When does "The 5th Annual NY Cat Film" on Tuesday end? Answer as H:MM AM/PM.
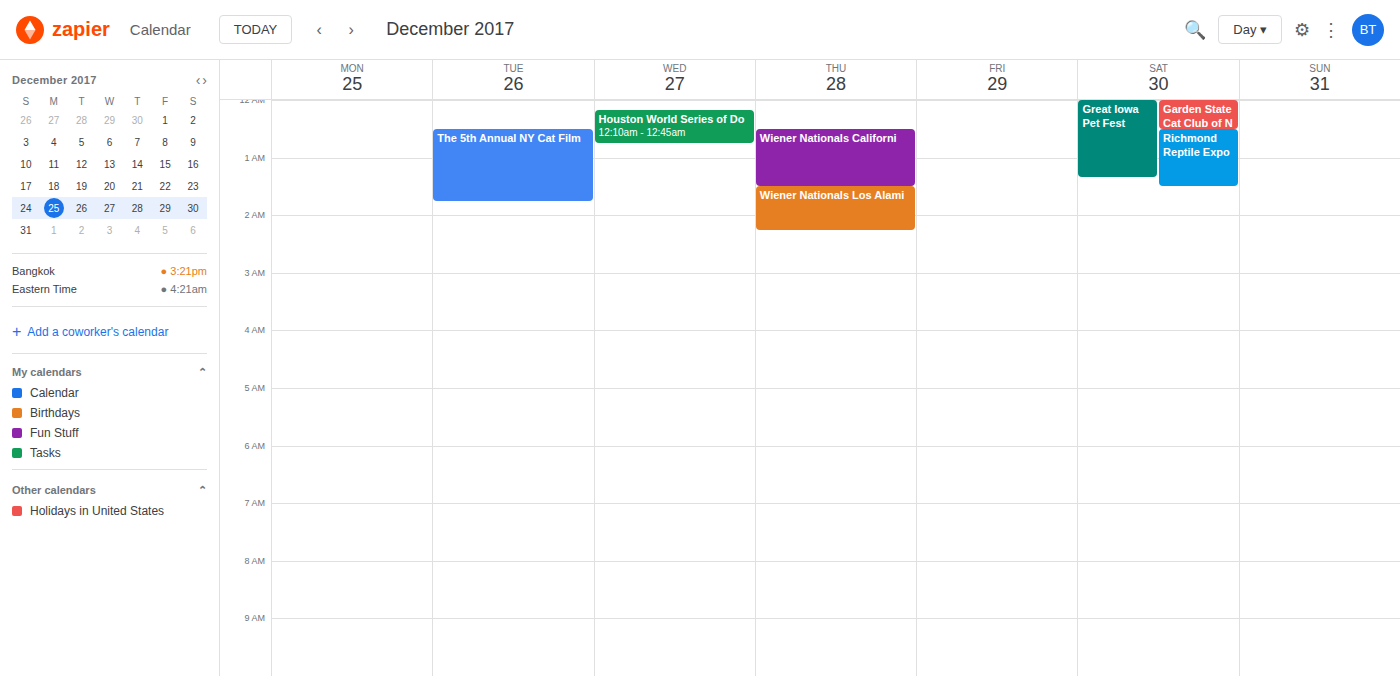
1:45 AM